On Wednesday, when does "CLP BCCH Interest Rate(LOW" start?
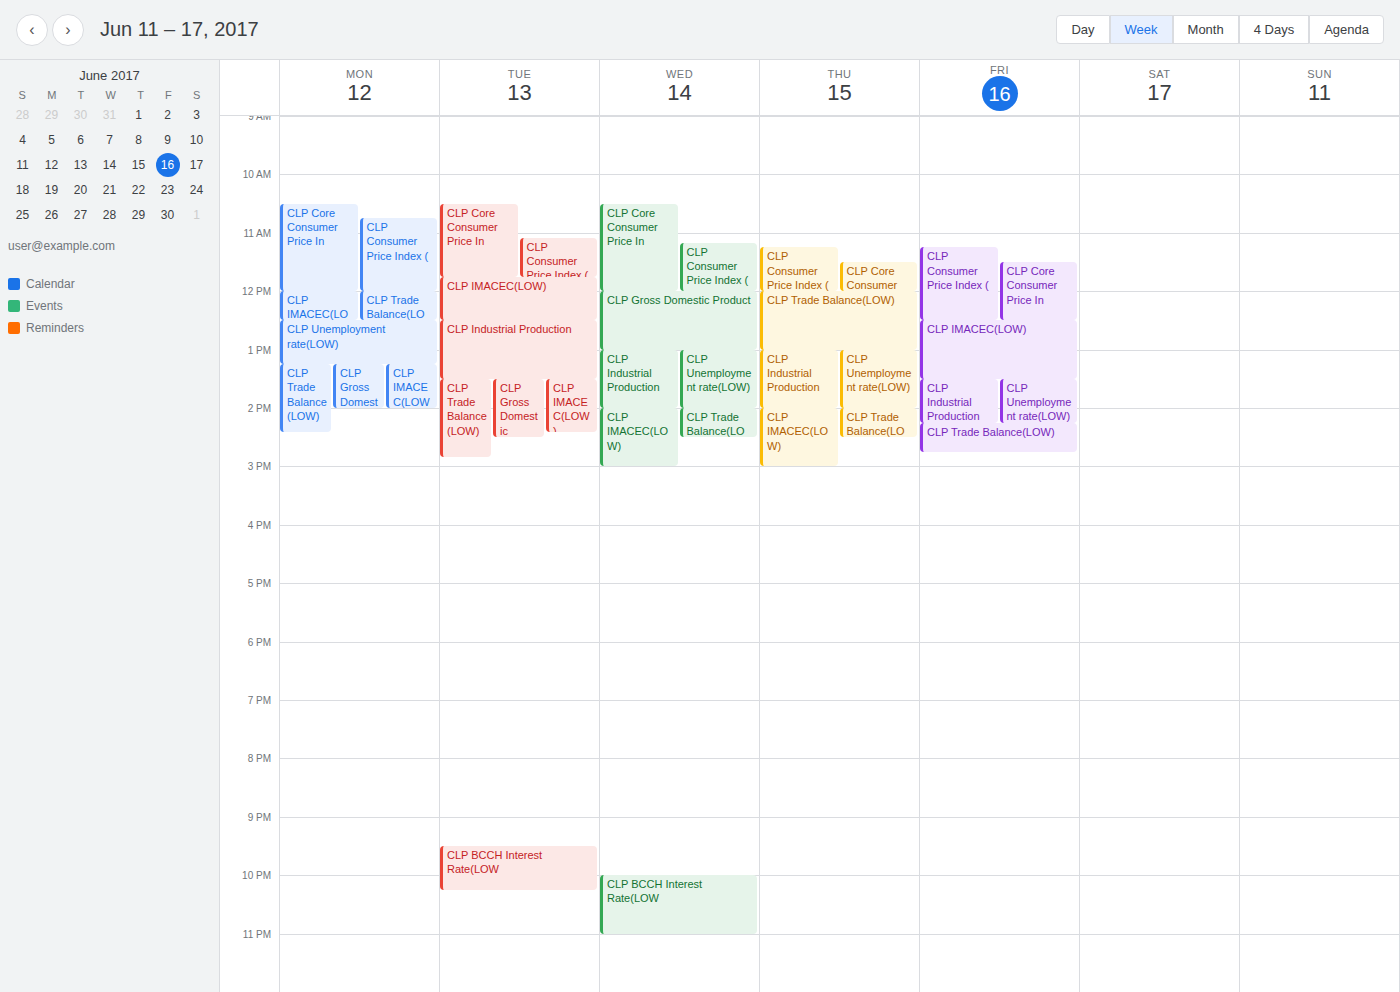
10:00 PM